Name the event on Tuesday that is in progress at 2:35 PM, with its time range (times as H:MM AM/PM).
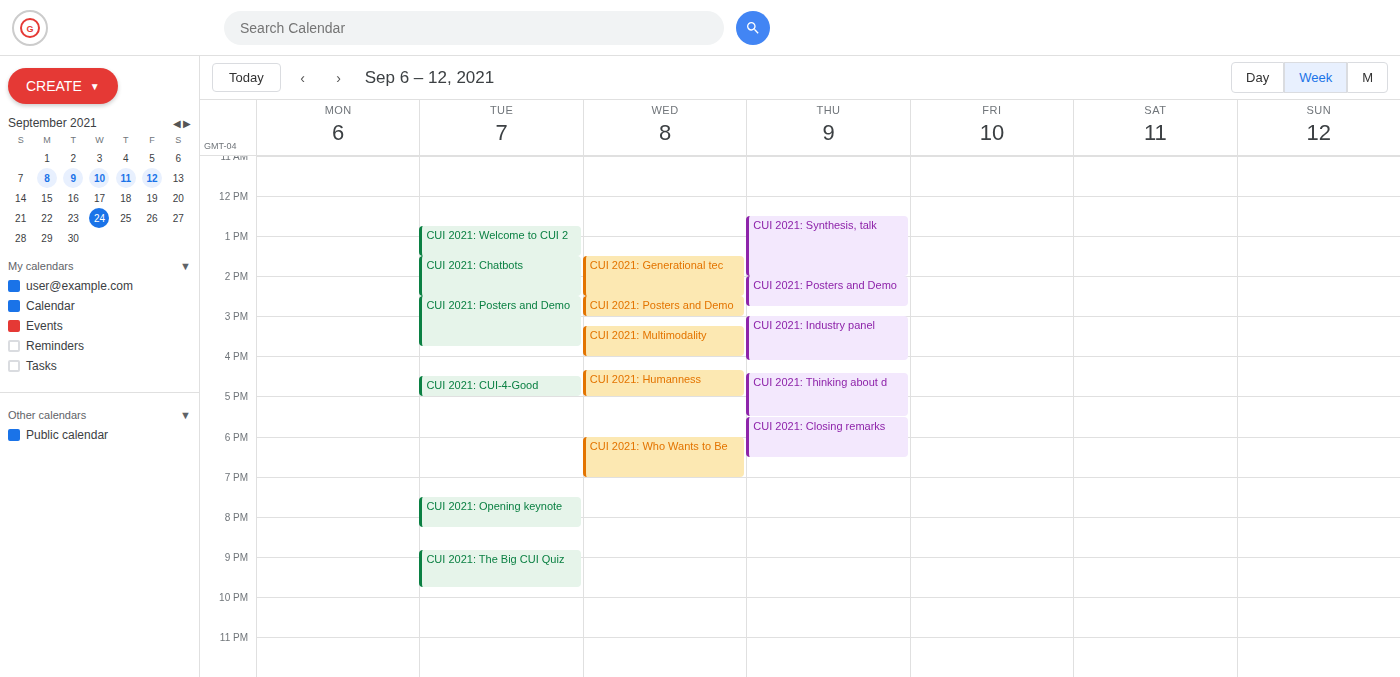
"CUI 2021: Posters and Demo", 2:30 PM to 3:45 PM